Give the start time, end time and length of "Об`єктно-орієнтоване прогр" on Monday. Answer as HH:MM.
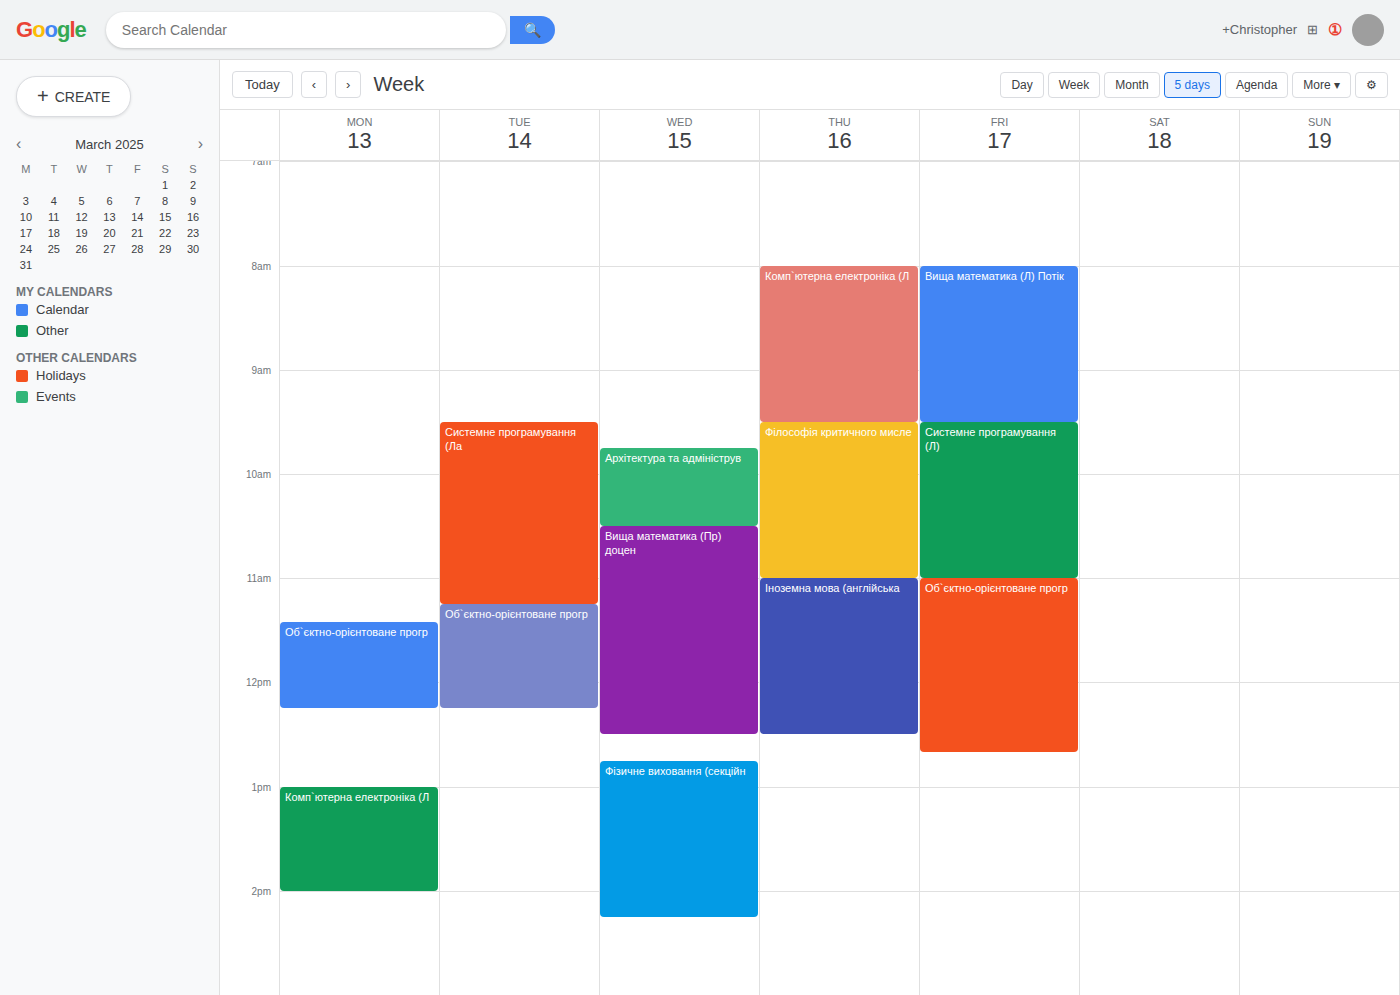
11:25 to 12:15, 50 minutes